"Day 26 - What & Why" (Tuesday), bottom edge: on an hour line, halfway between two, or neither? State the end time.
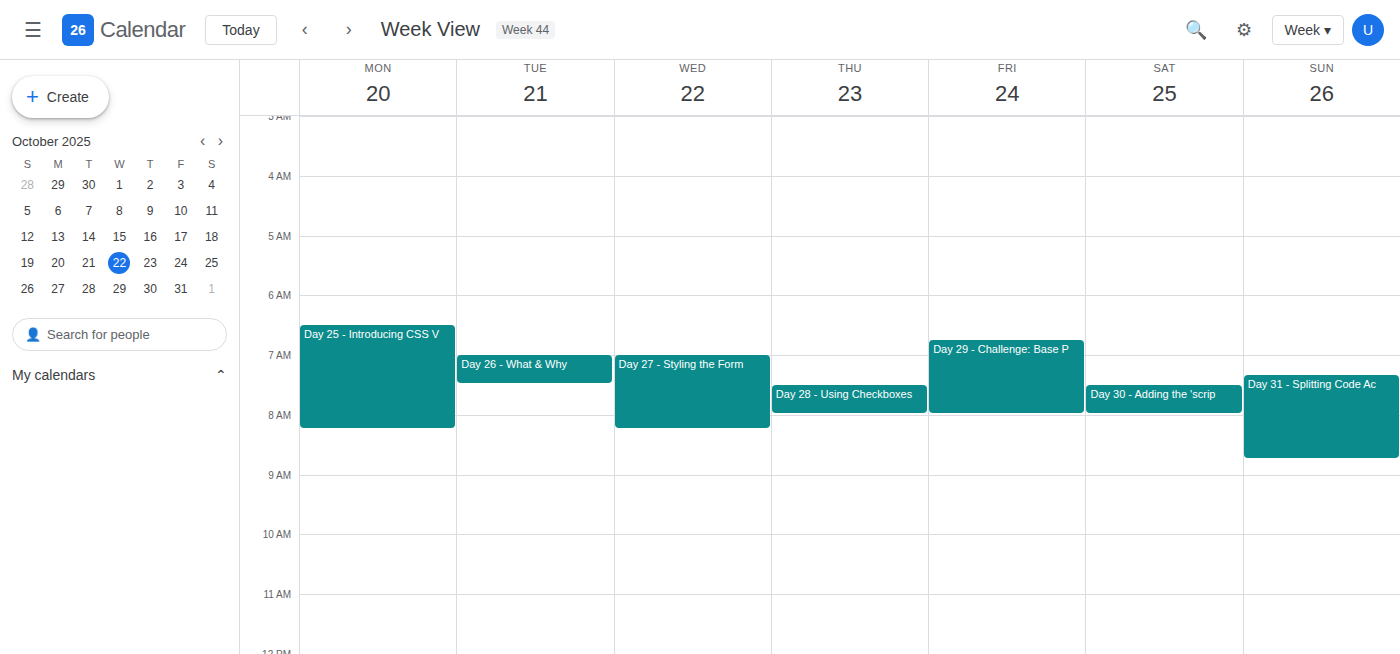
07:30 -- halfway between the 07:00 and 08:00 lines.